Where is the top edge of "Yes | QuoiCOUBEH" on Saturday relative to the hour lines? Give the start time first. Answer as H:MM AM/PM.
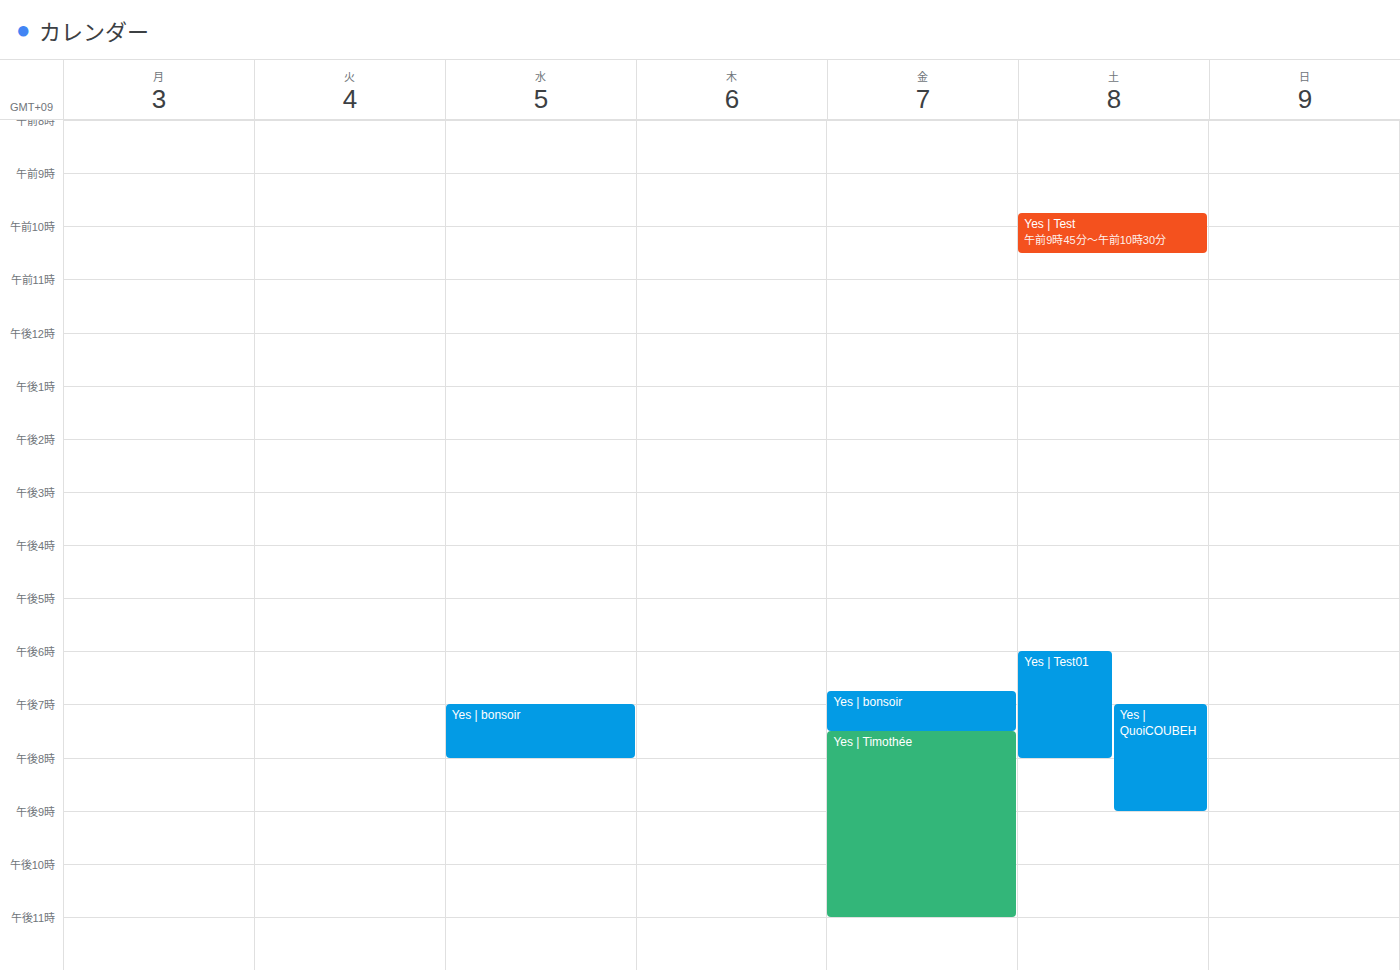
7:00 PM -- exactly on the 7 PM line.